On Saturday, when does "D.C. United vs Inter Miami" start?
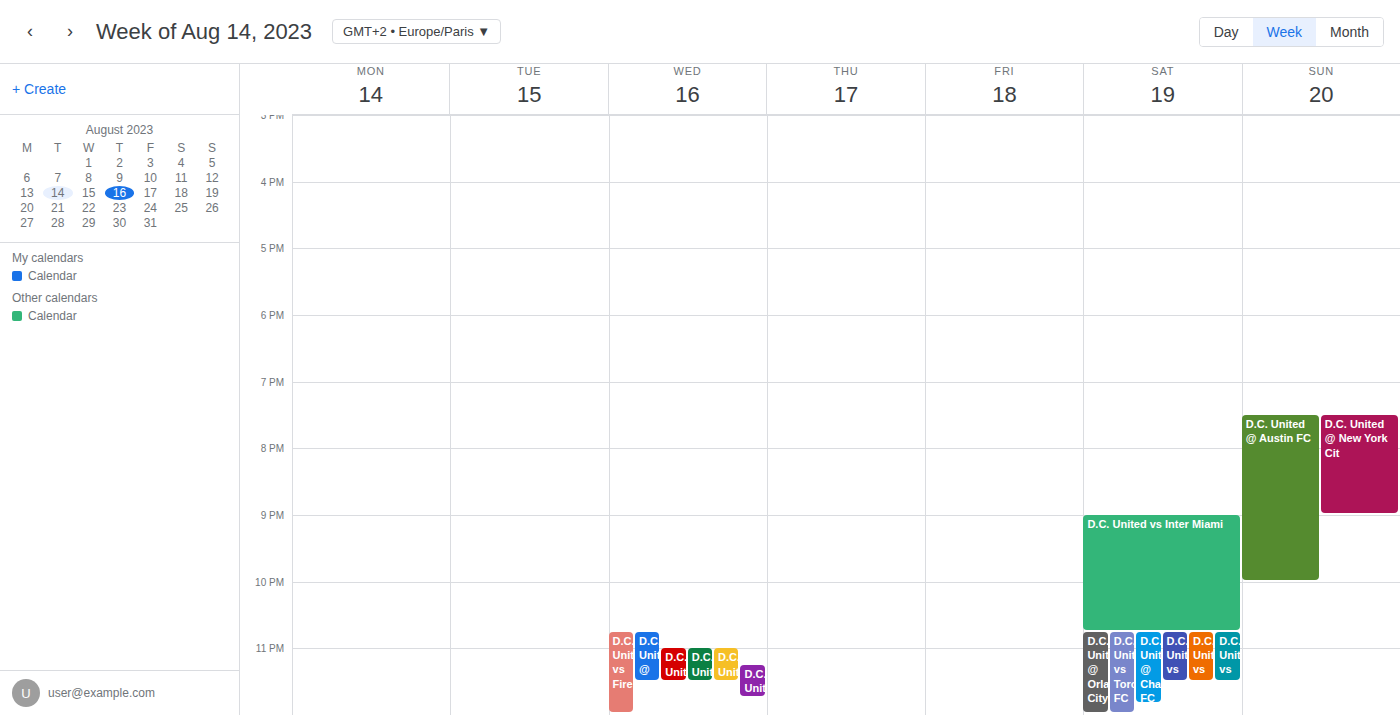
9:00 PM